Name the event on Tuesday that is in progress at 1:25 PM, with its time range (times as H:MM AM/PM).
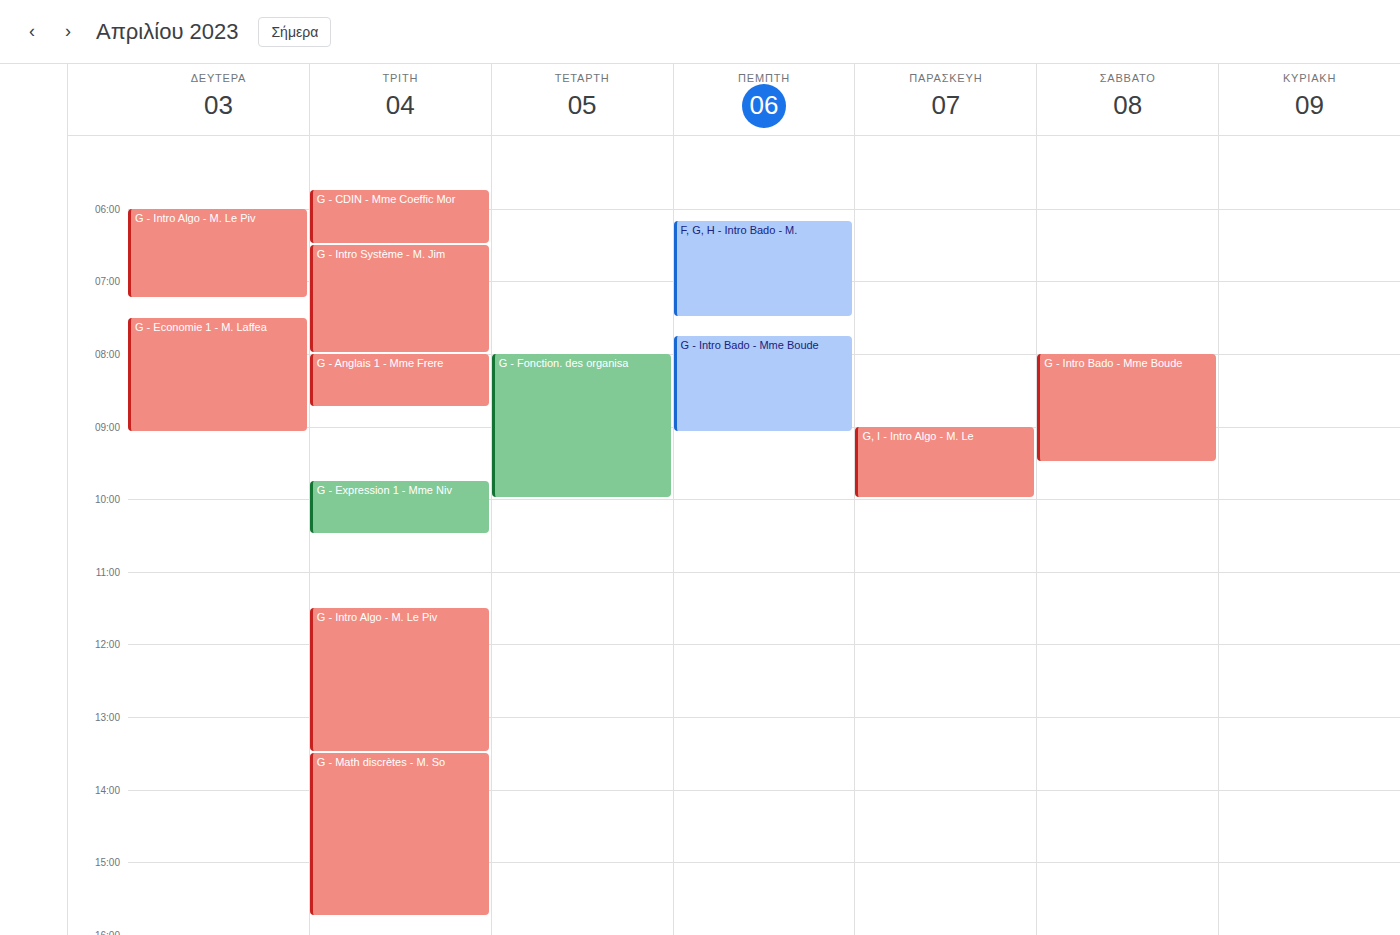
"G - Intro Algo - M. Le Piv", 11:30 AM to 1:30 PM